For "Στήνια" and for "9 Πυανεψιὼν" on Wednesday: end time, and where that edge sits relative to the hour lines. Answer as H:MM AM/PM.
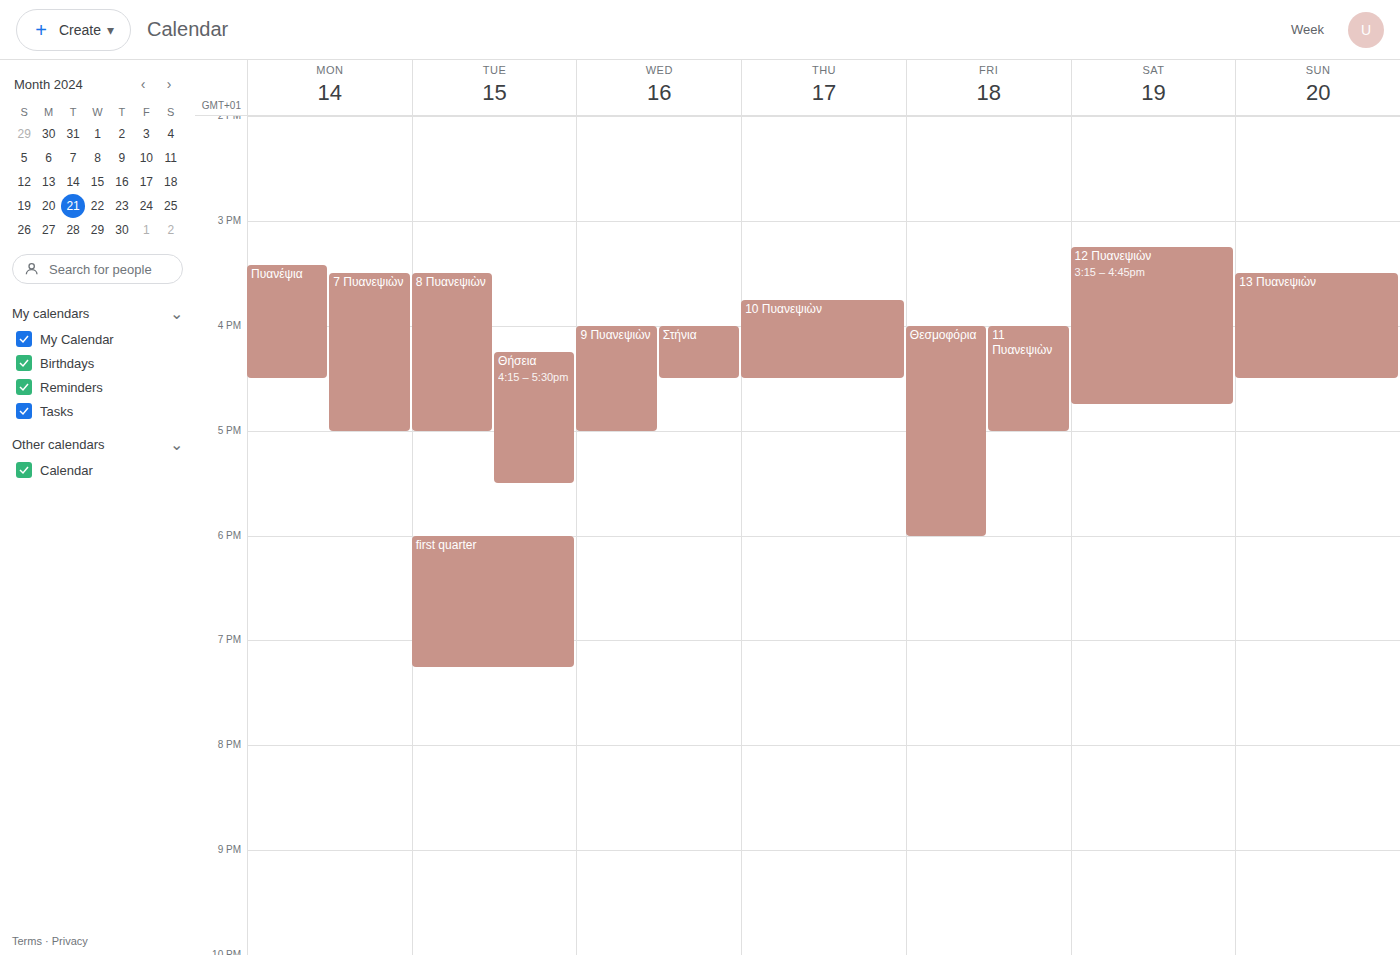
"Στήνια": 4:30 PM, halfway between the 4 PM and 5 PM lines. "9 Πυανεψιὼν": 5:00 PM, exactly on the 5 PM line.